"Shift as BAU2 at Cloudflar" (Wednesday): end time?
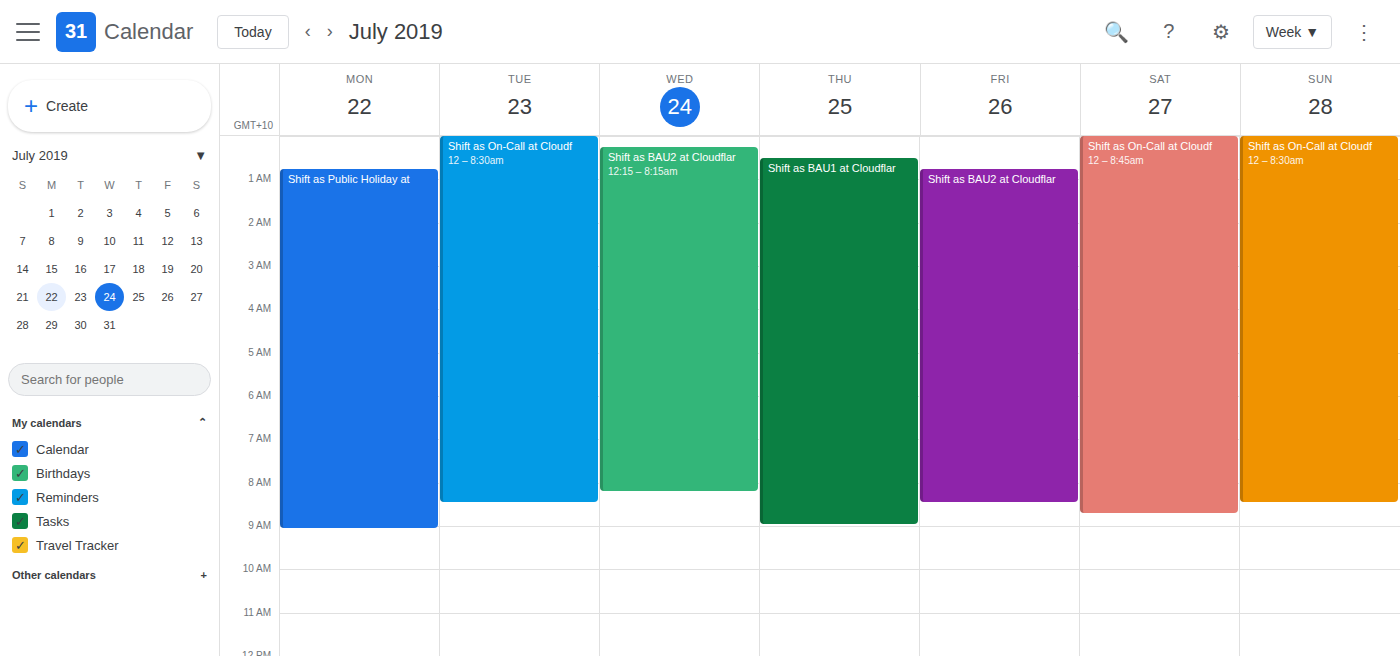
08:15